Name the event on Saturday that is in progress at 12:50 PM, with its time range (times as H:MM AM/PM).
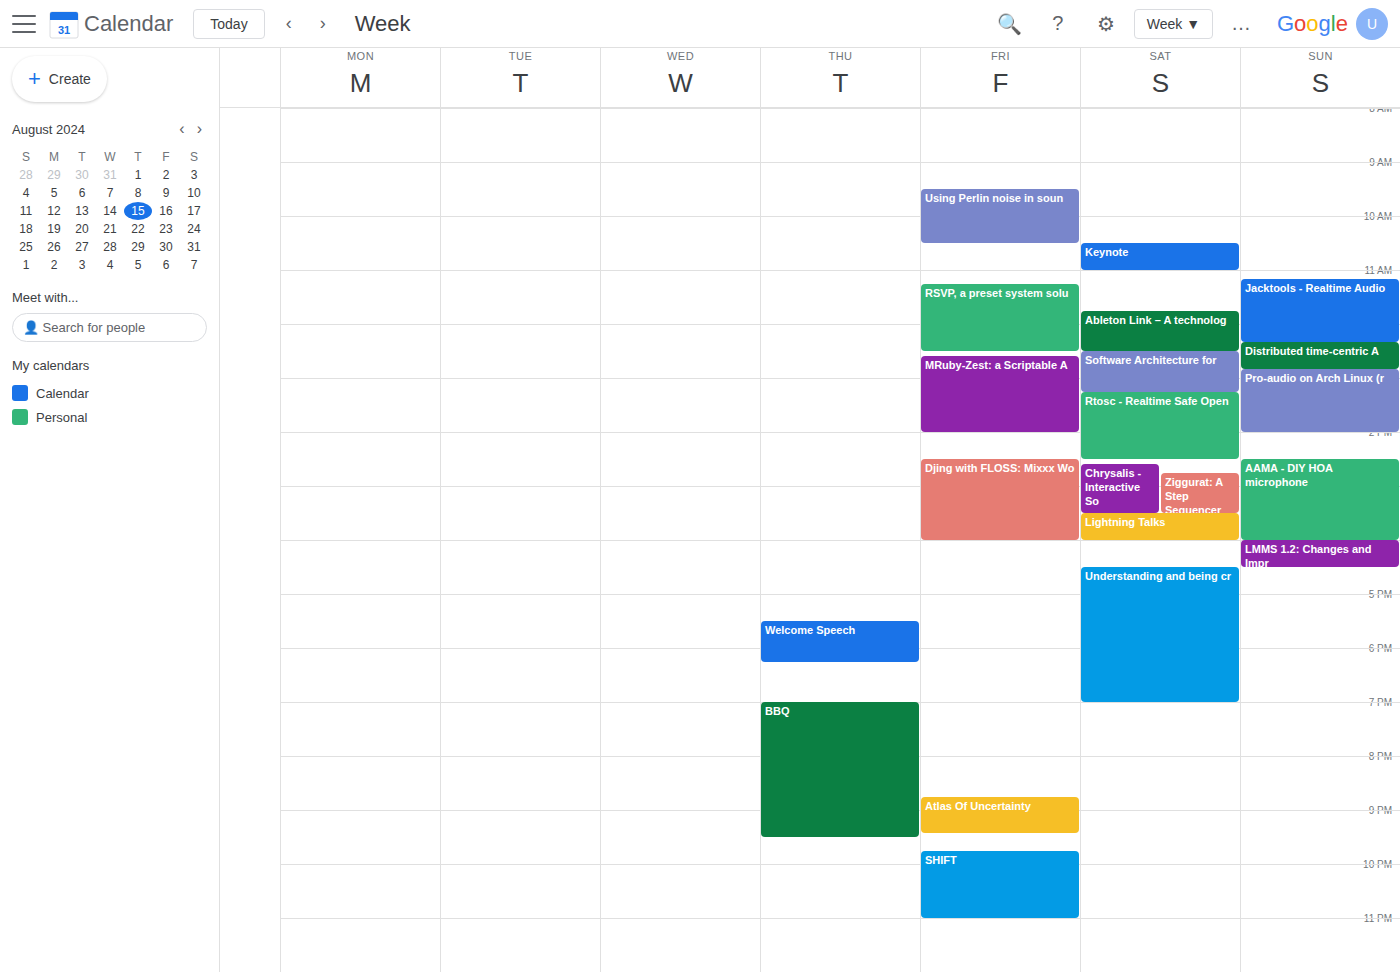
"Software Architecture for", 12:30 PM to 1:15 PM